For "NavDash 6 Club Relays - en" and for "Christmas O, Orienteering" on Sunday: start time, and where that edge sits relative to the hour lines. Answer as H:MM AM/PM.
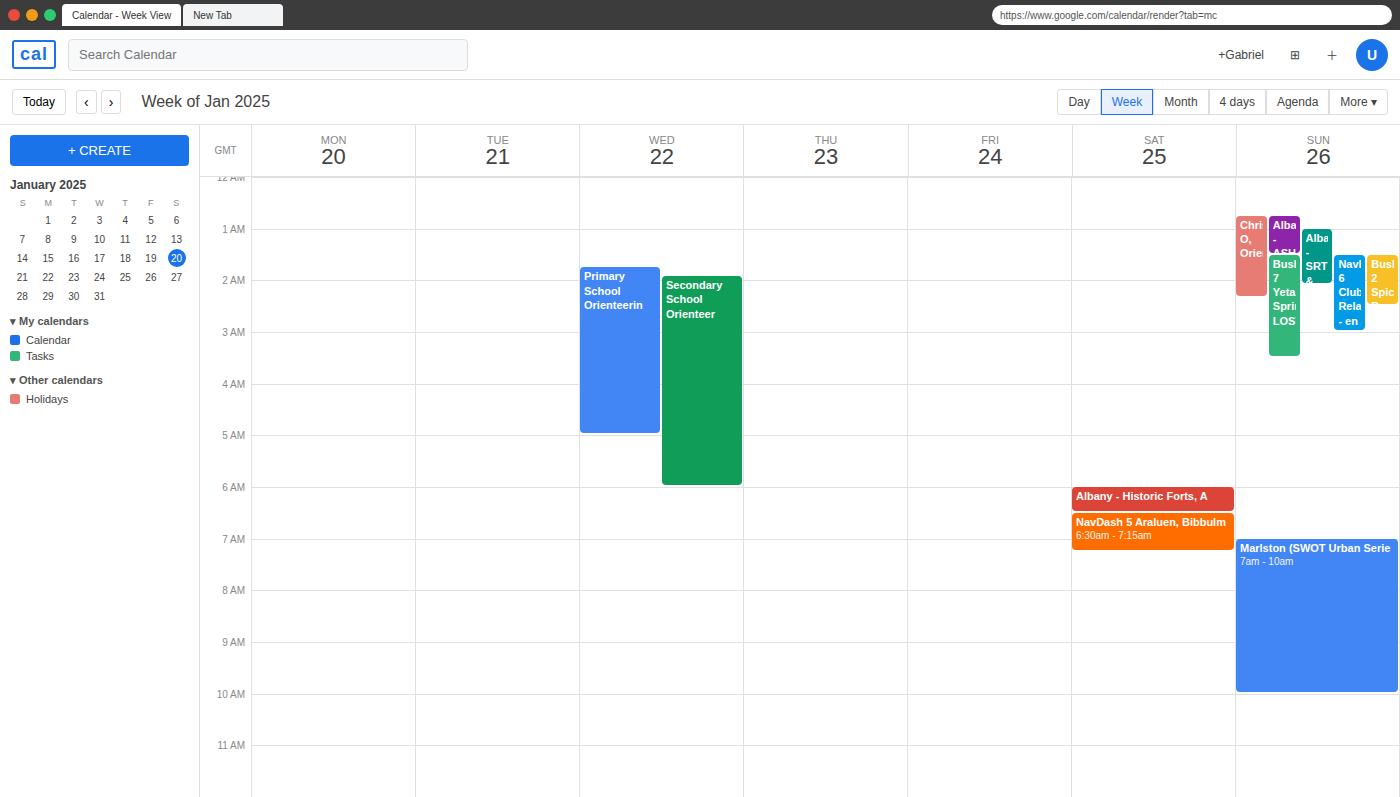
"NavDash 6 Club Relays - en": 1:30 AM, halfway between the 1 AM and 2 AM lines. "Christmas O, Orienteering": 12:45 AM, neither: three quarters of the way from the 12 AM line to the 1 AM line.